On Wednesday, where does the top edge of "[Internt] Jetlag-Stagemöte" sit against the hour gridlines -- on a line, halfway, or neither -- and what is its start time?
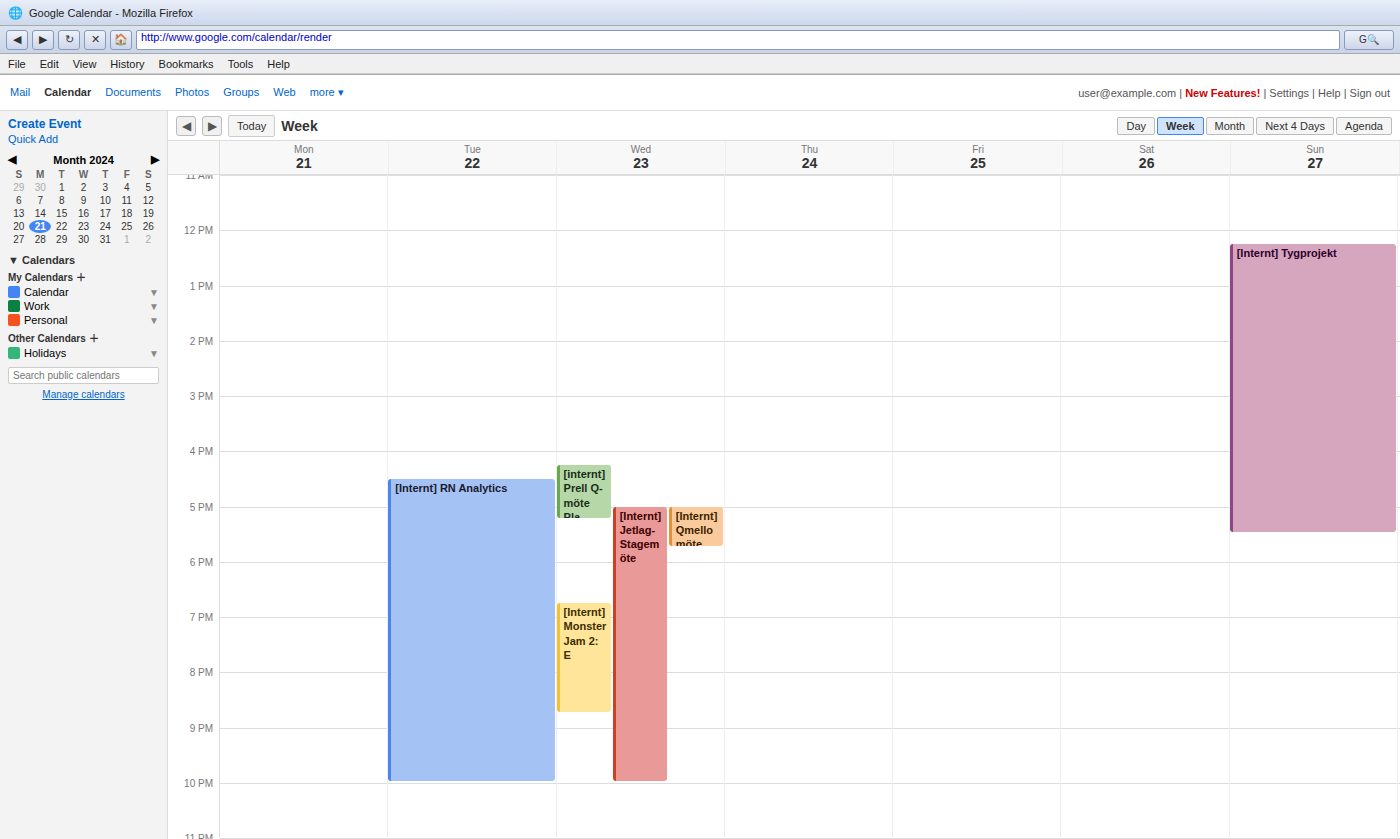
5:00 PM -- exactly on the 5 PM line.